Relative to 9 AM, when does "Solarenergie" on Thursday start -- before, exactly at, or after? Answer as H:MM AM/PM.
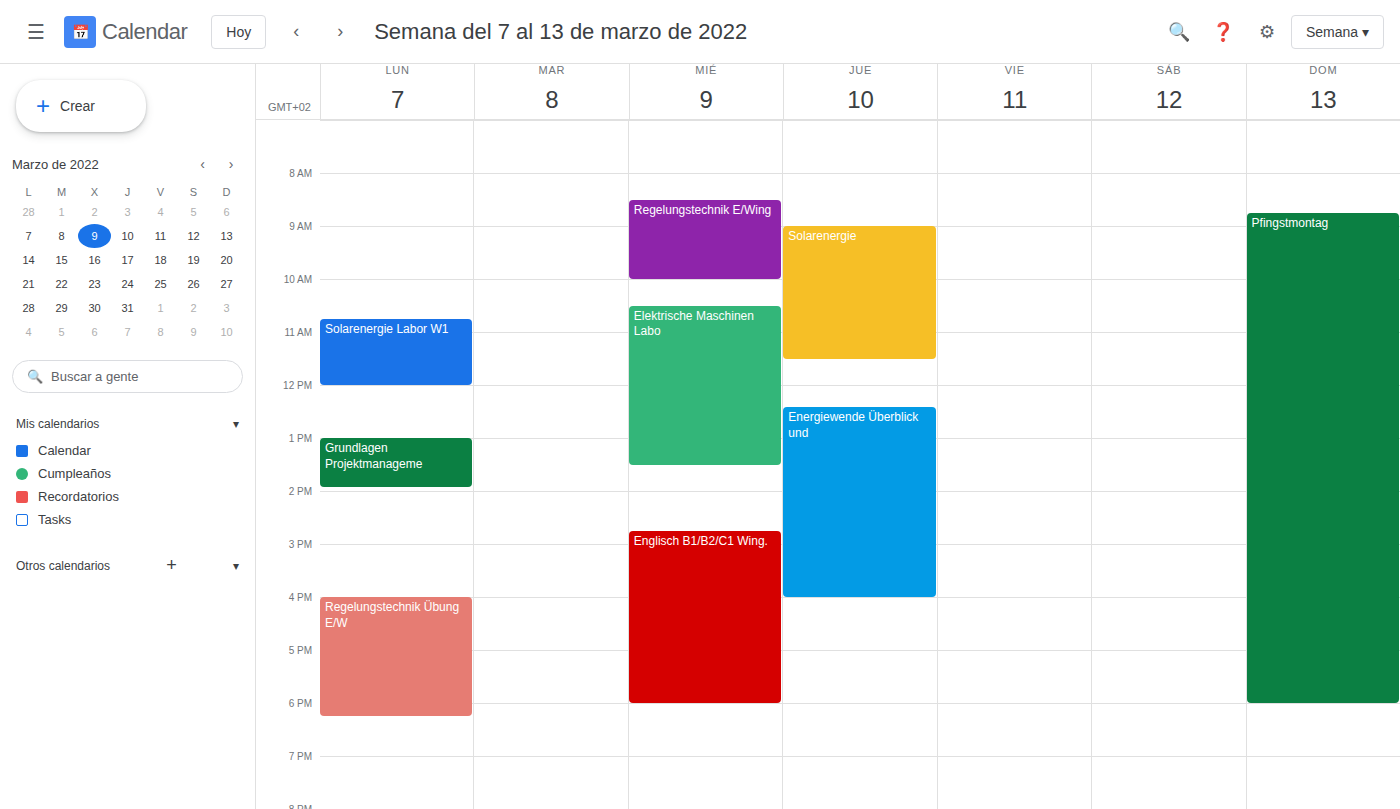
9:00 AM -- exactly at 9 AM, on the 9 AM line.